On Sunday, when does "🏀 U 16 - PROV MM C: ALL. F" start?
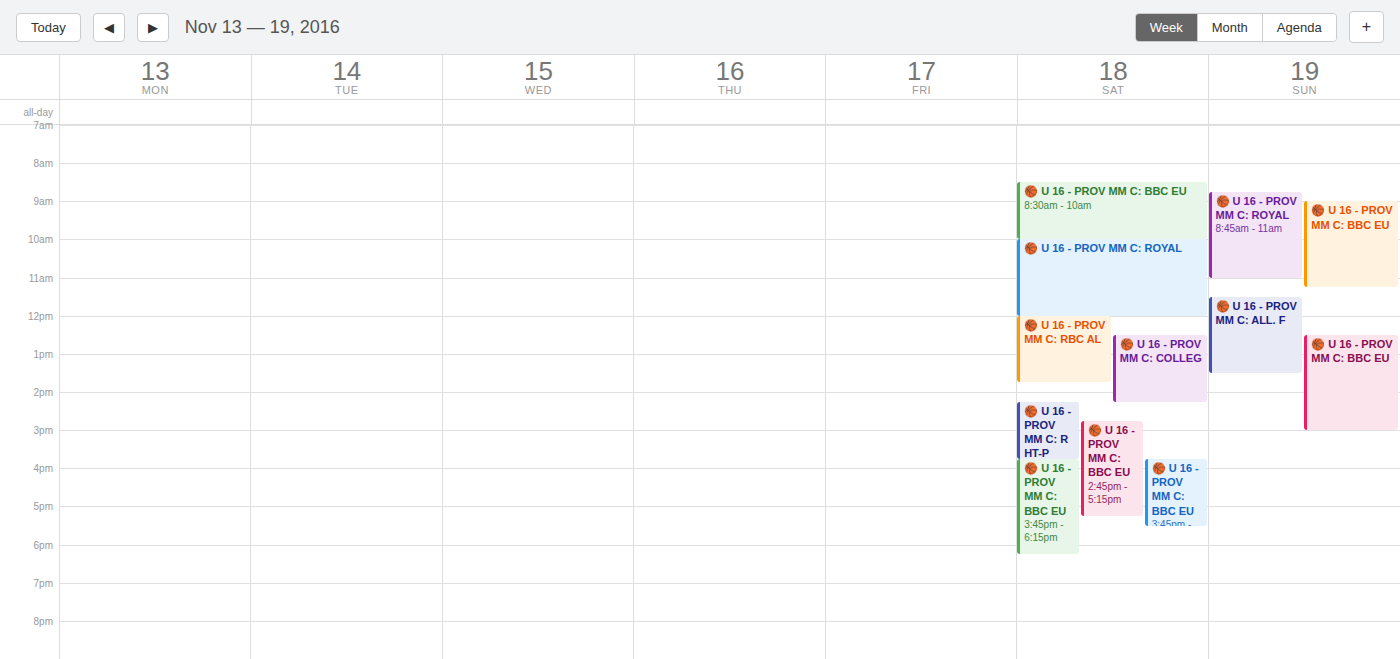
11:30 AM